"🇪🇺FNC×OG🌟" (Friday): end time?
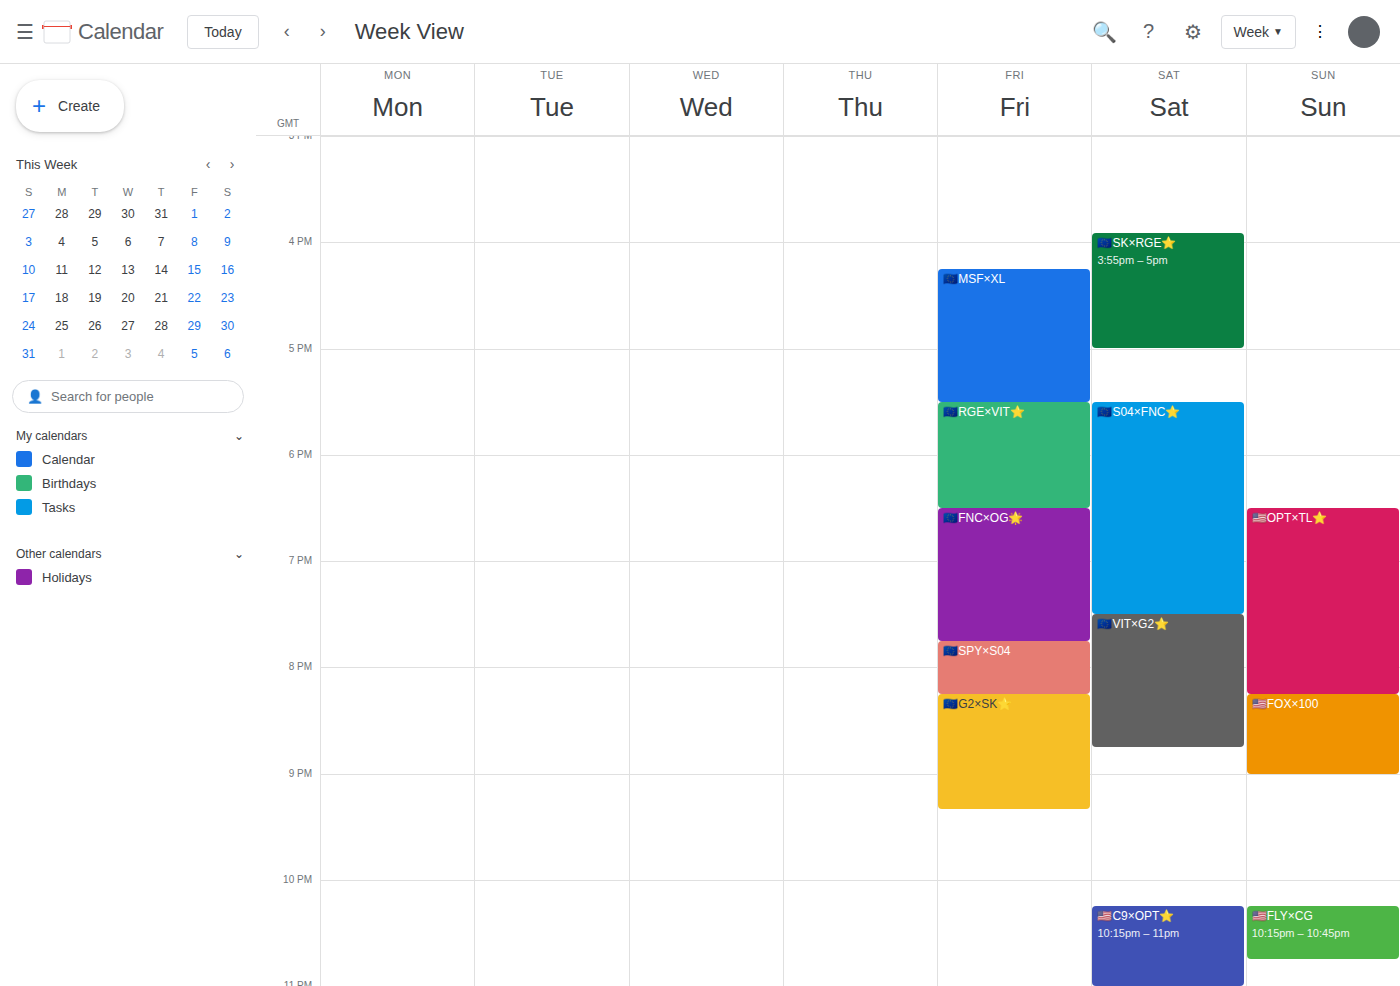
7:45 PM